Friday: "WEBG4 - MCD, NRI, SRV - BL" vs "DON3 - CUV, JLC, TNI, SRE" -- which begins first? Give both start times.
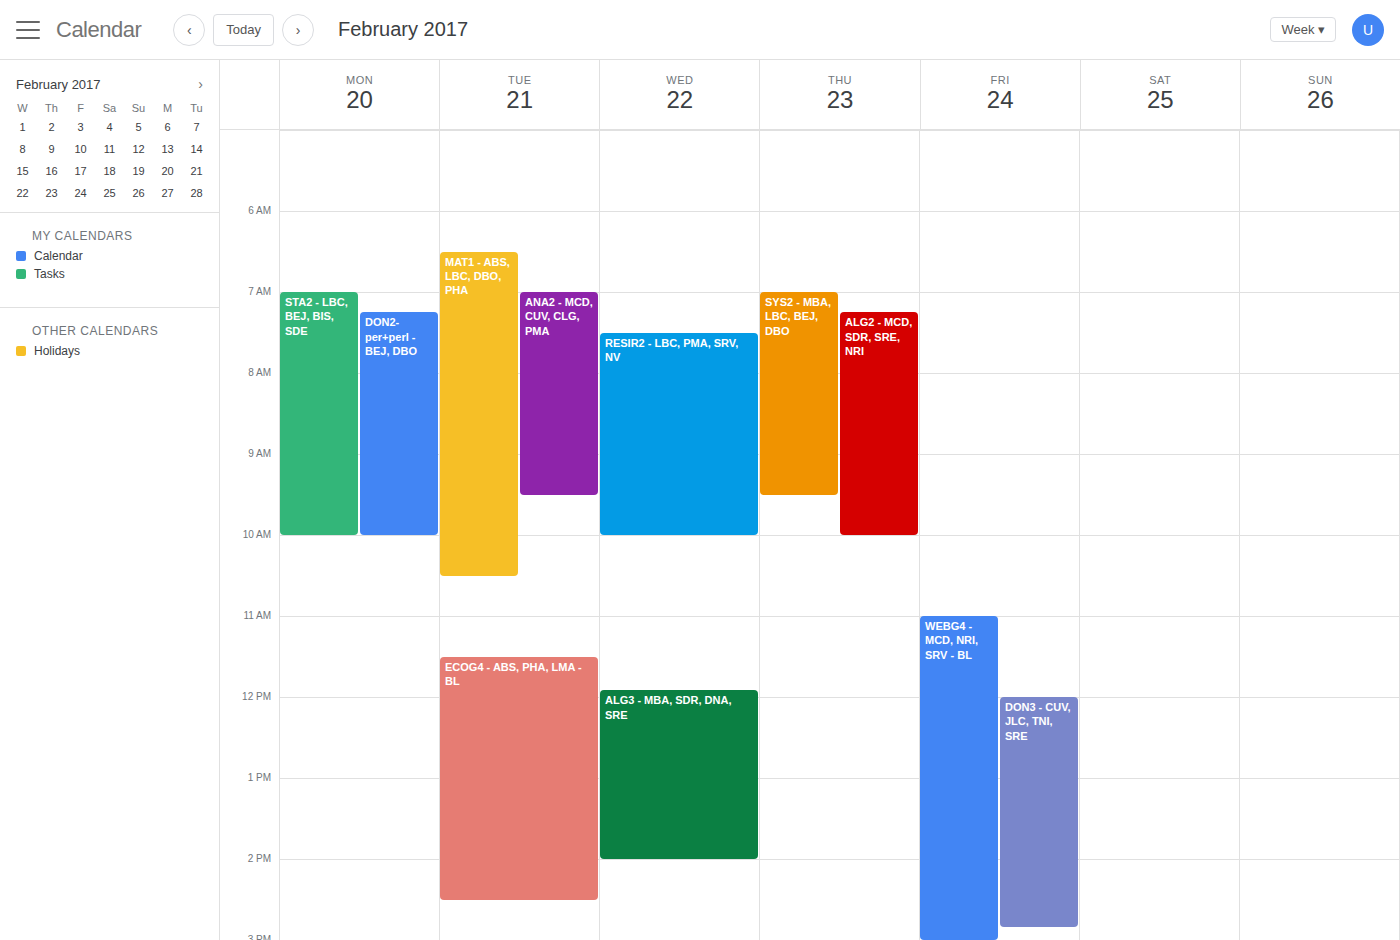
"WEBG4 - MCD, NRI, SRV - BL" 11:00 AM; "DON3 - CUV, JLC, TNI, SRE" 12:00 PM.